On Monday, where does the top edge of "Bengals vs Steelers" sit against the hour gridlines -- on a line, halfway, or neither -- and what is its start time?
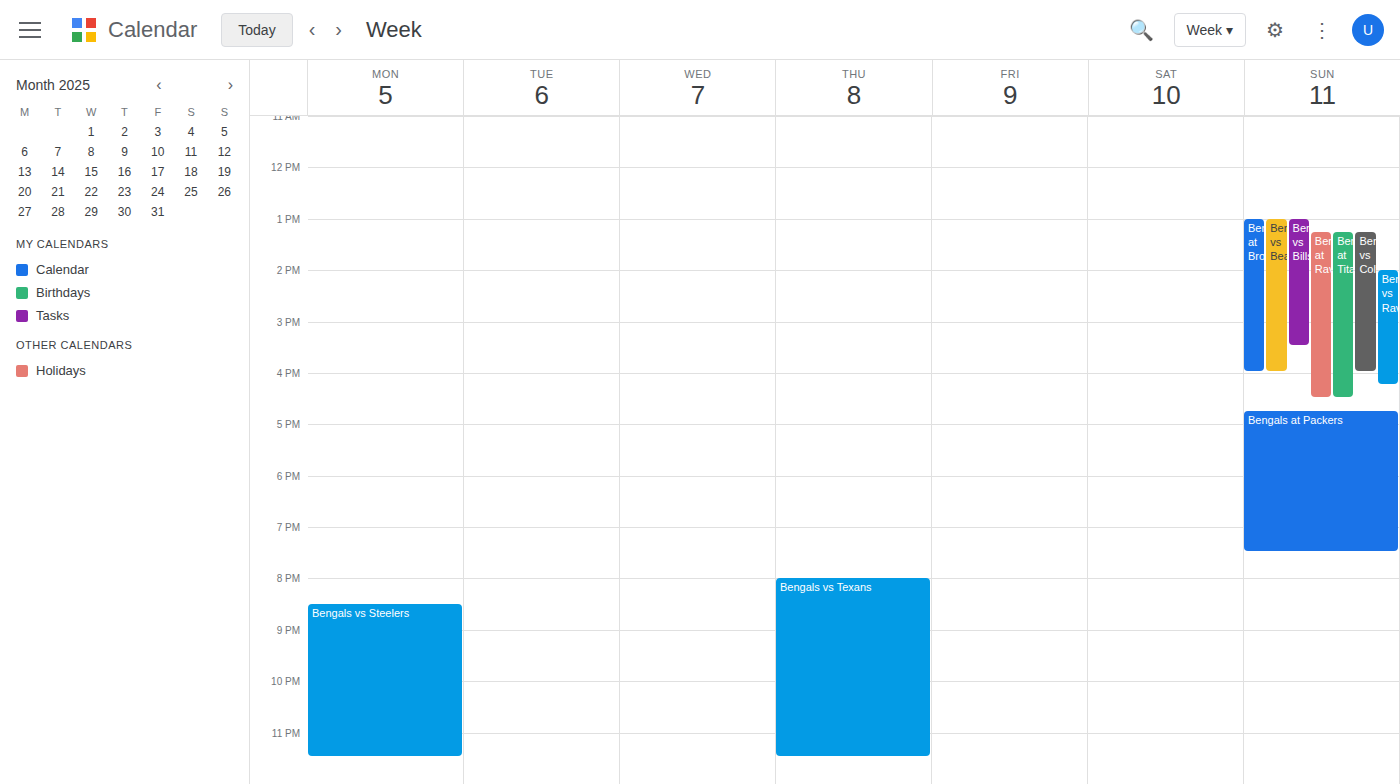
8:30 PM -- halfway between the 8 PM and 9 PM lines.